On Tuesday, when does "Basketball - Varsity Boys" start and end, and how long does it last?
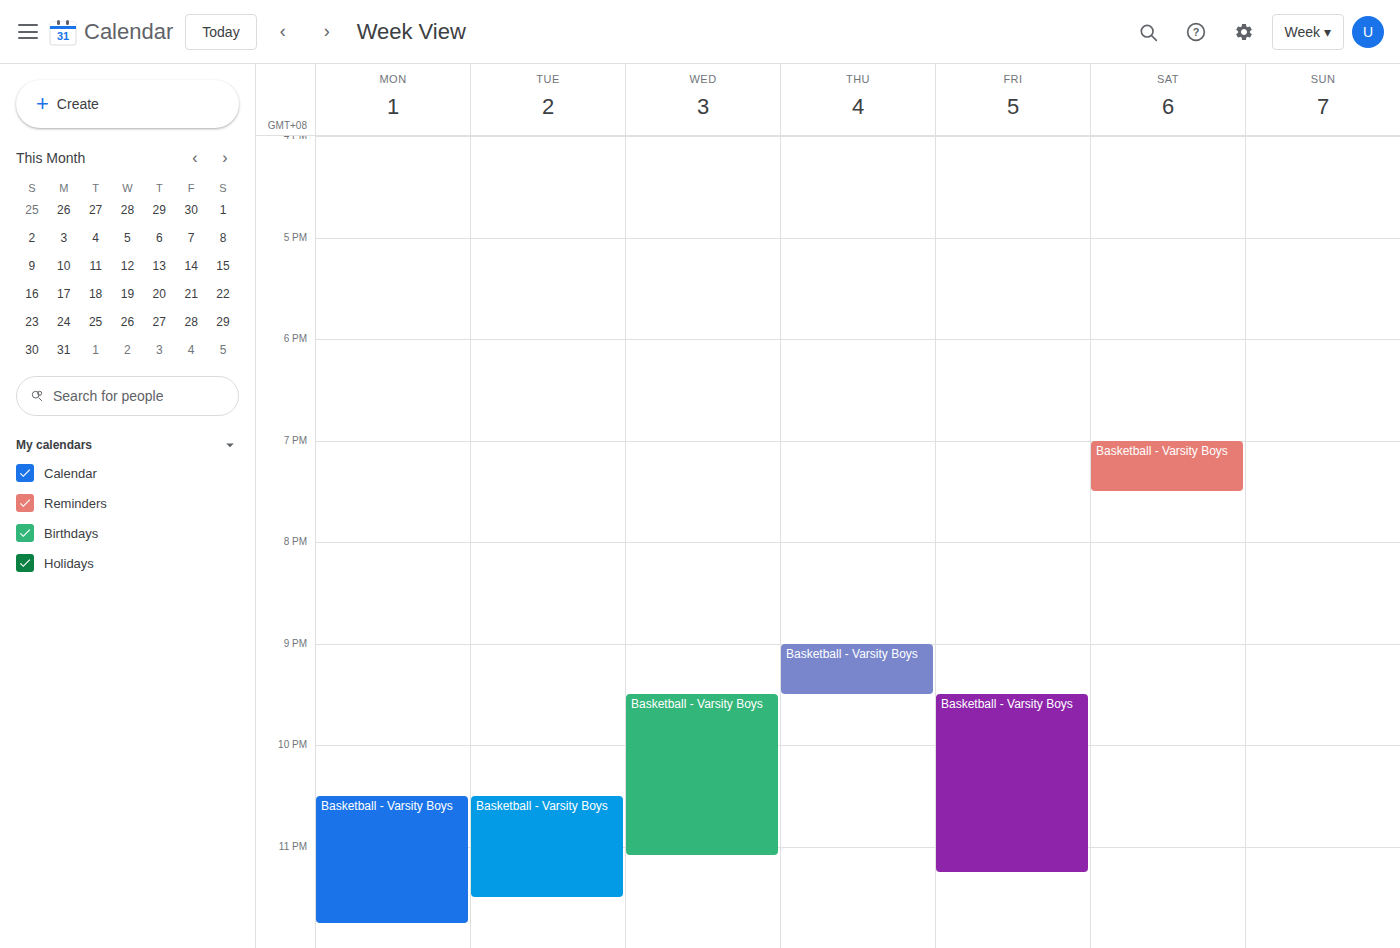
10:30 PM to 11:30 PM, 1 hour